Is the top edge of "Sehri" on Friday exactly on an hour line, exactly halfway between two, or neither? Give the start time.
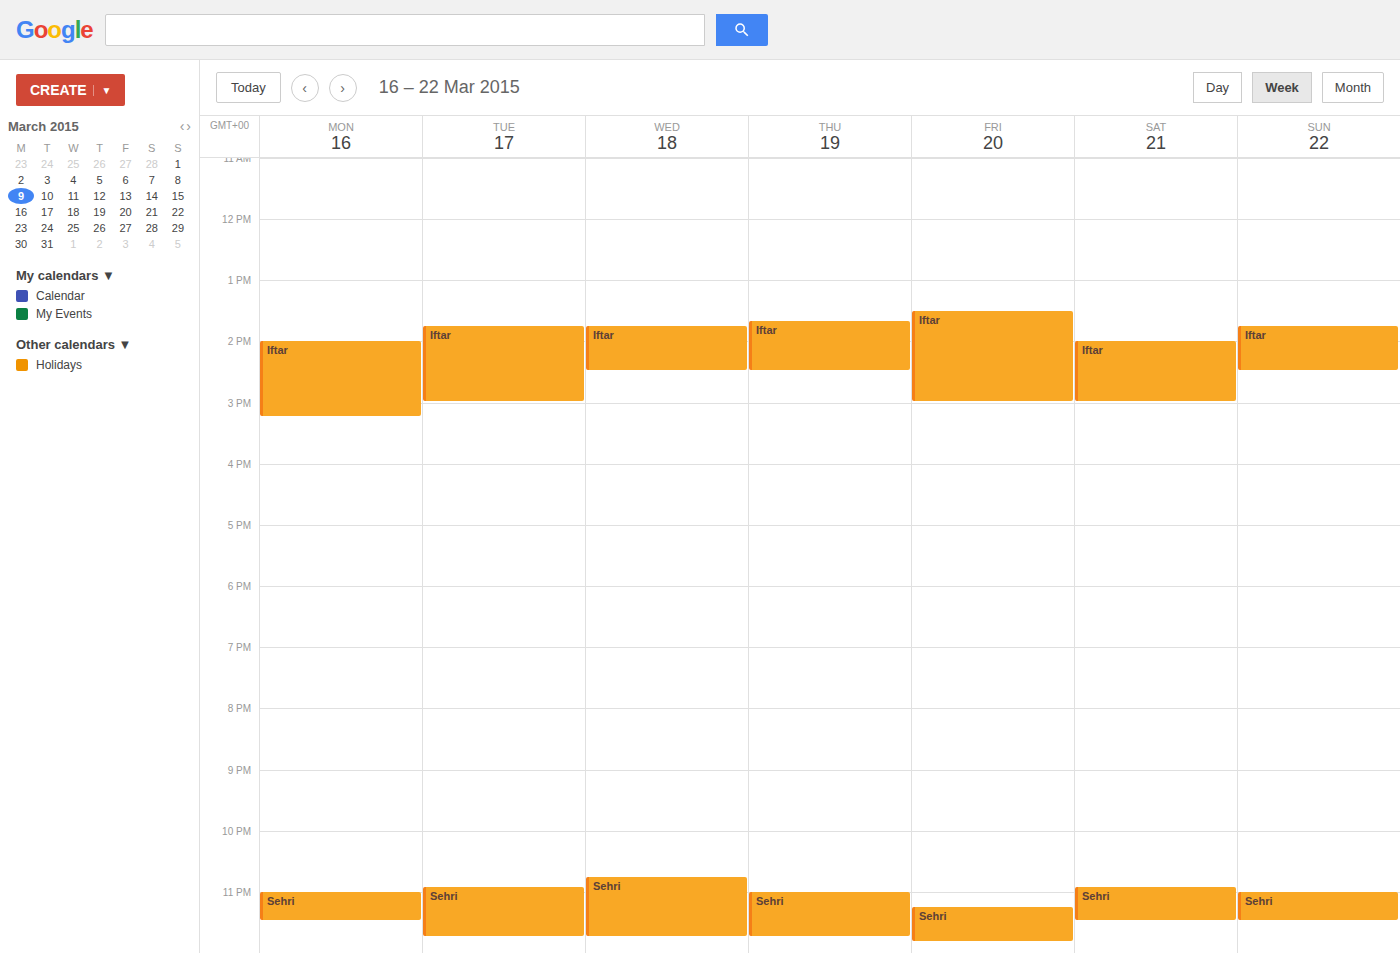
11:15 PM -- neither: a quarter of the way from the 11 PM line to the 12 AM line.